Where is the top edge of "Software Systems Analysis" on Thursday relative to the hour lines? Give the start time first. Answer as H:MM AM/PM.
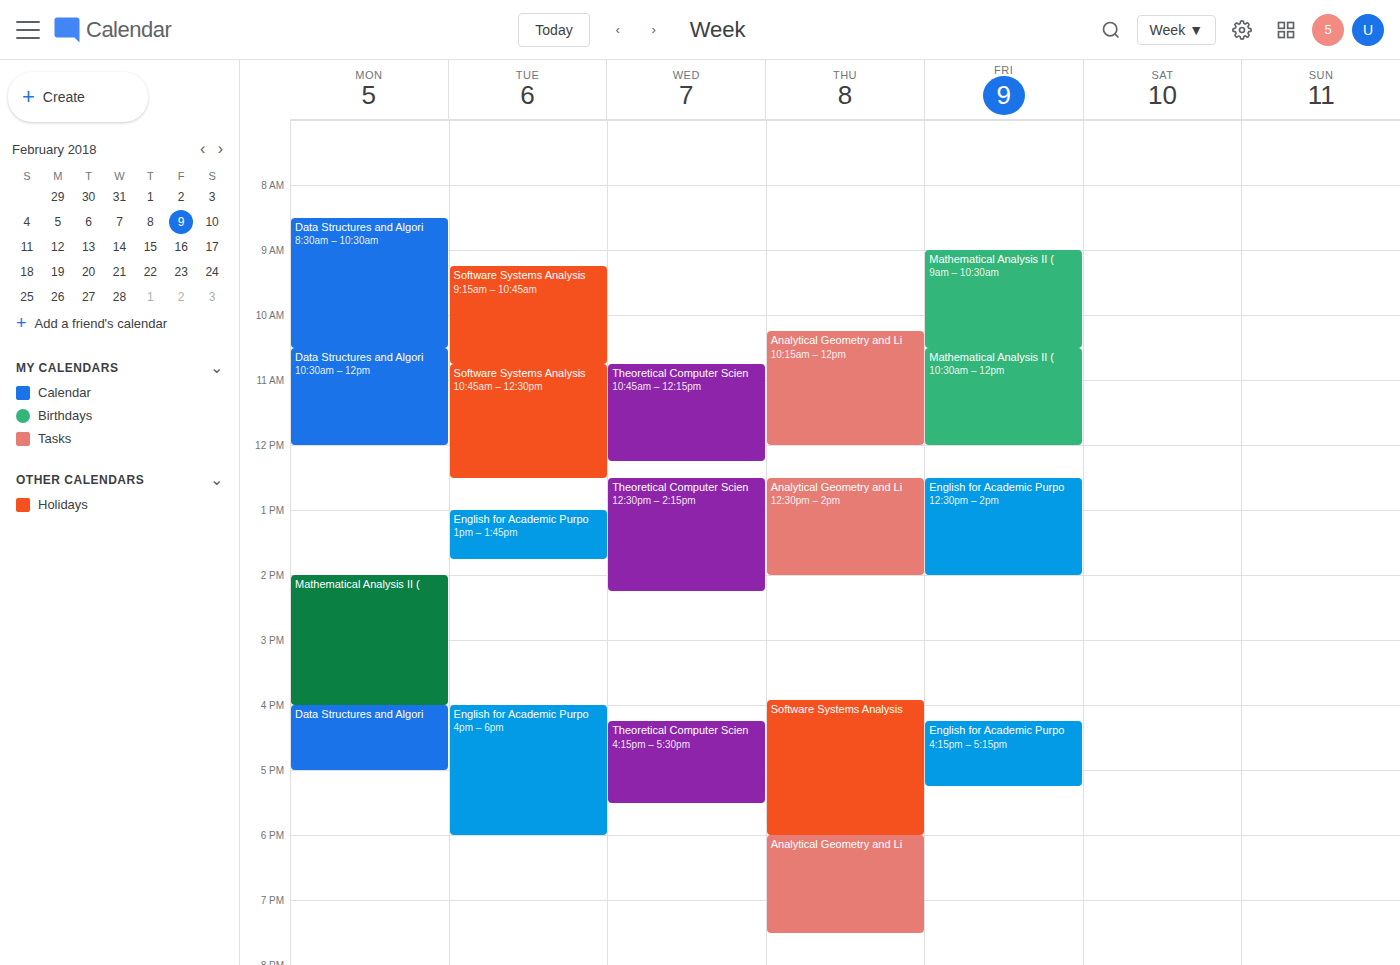
3:55 PM -- neither: 55 minutes below the 3 PM line and 5 minutes above the 4 PM line.